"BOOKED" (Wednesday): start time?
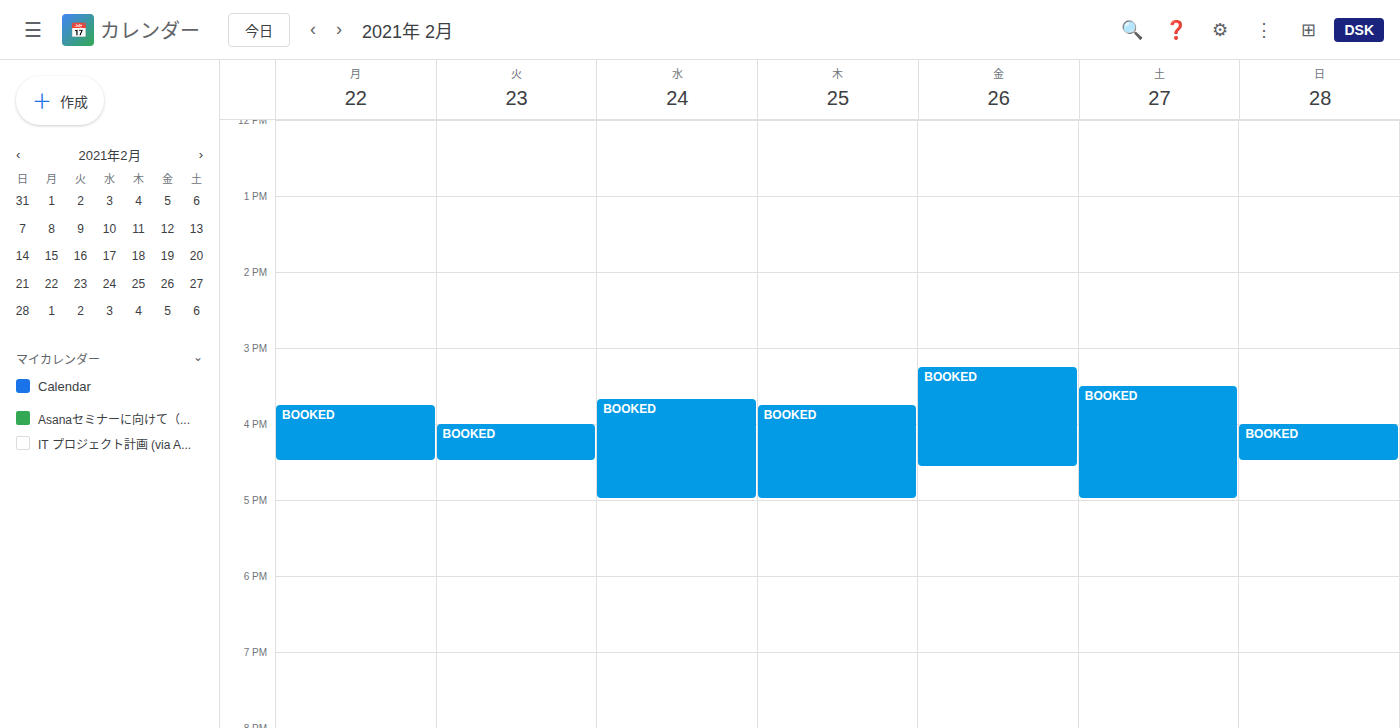
3:40 PM